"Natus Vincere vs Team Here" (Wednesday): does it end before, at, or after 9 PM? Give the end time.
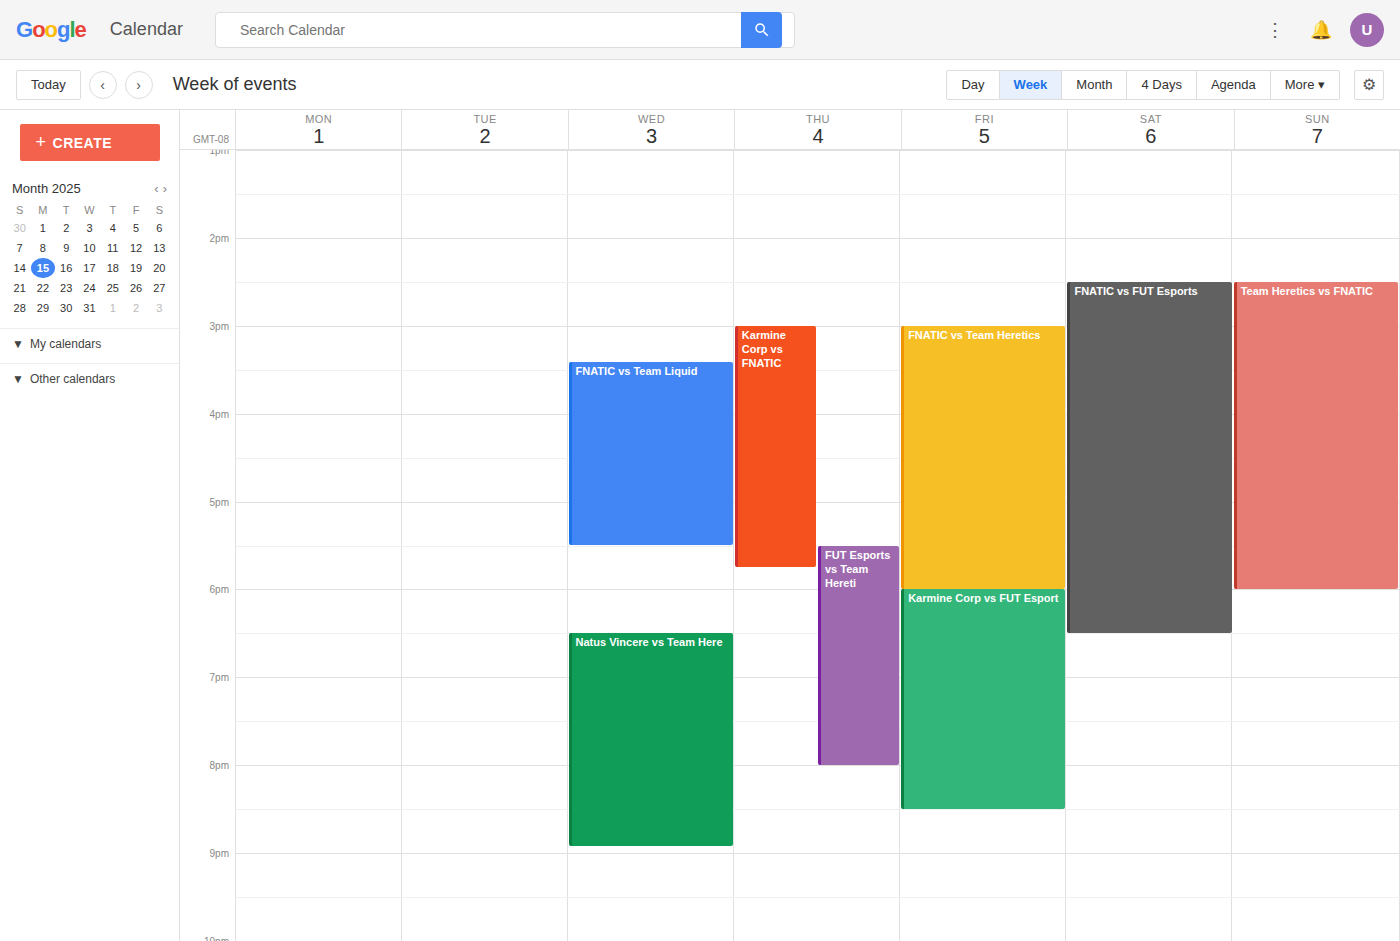
8:55 PM -- before 9 PM, 5 minutes above the 9 PM line.